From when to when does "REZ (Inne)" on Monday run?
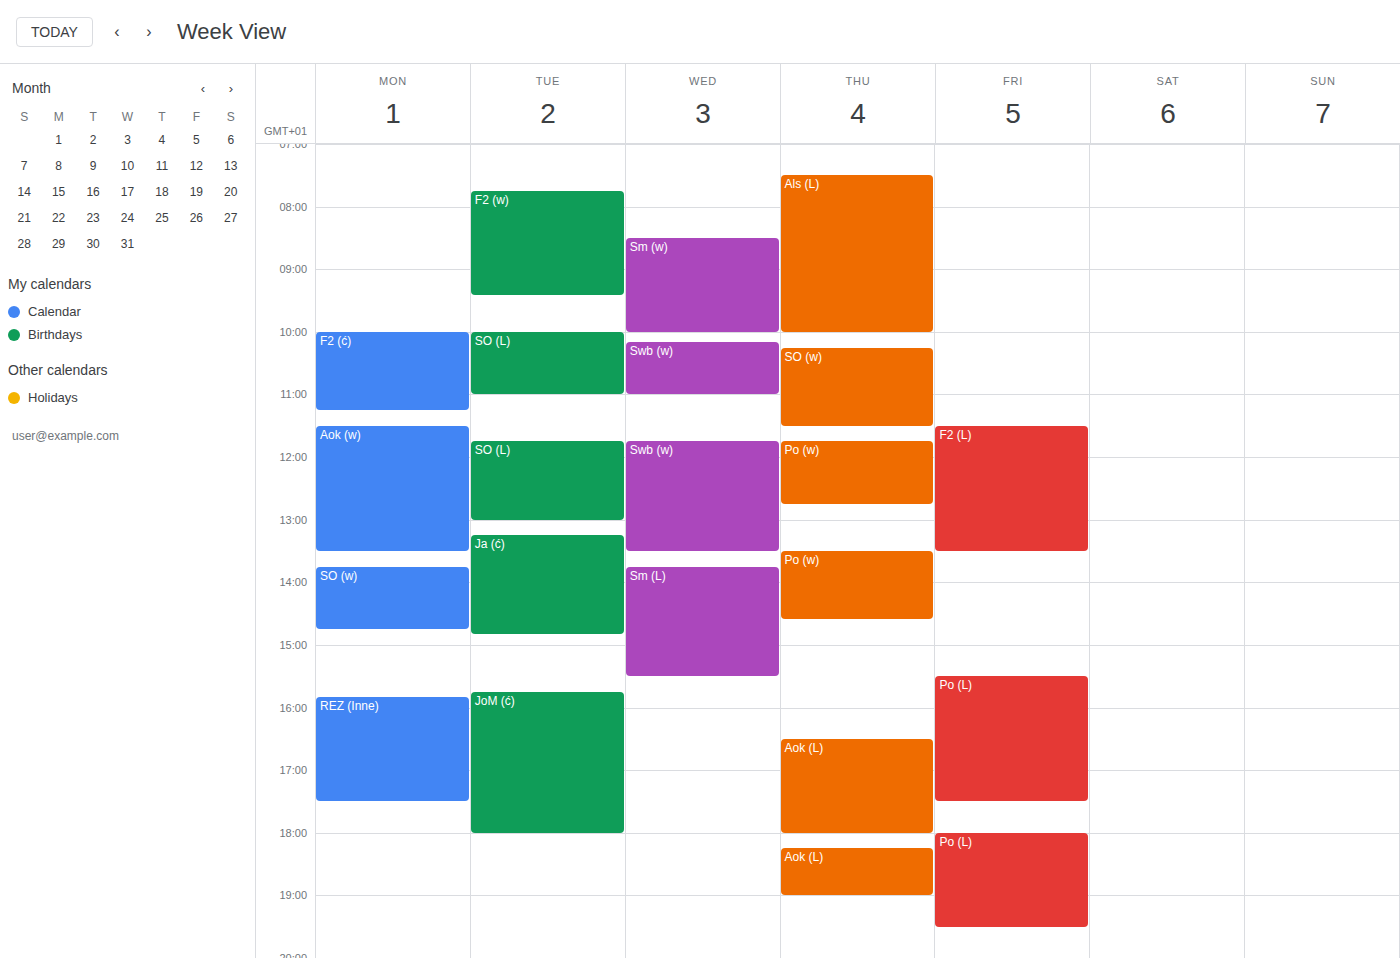
3:50 PM to 5:30 PM